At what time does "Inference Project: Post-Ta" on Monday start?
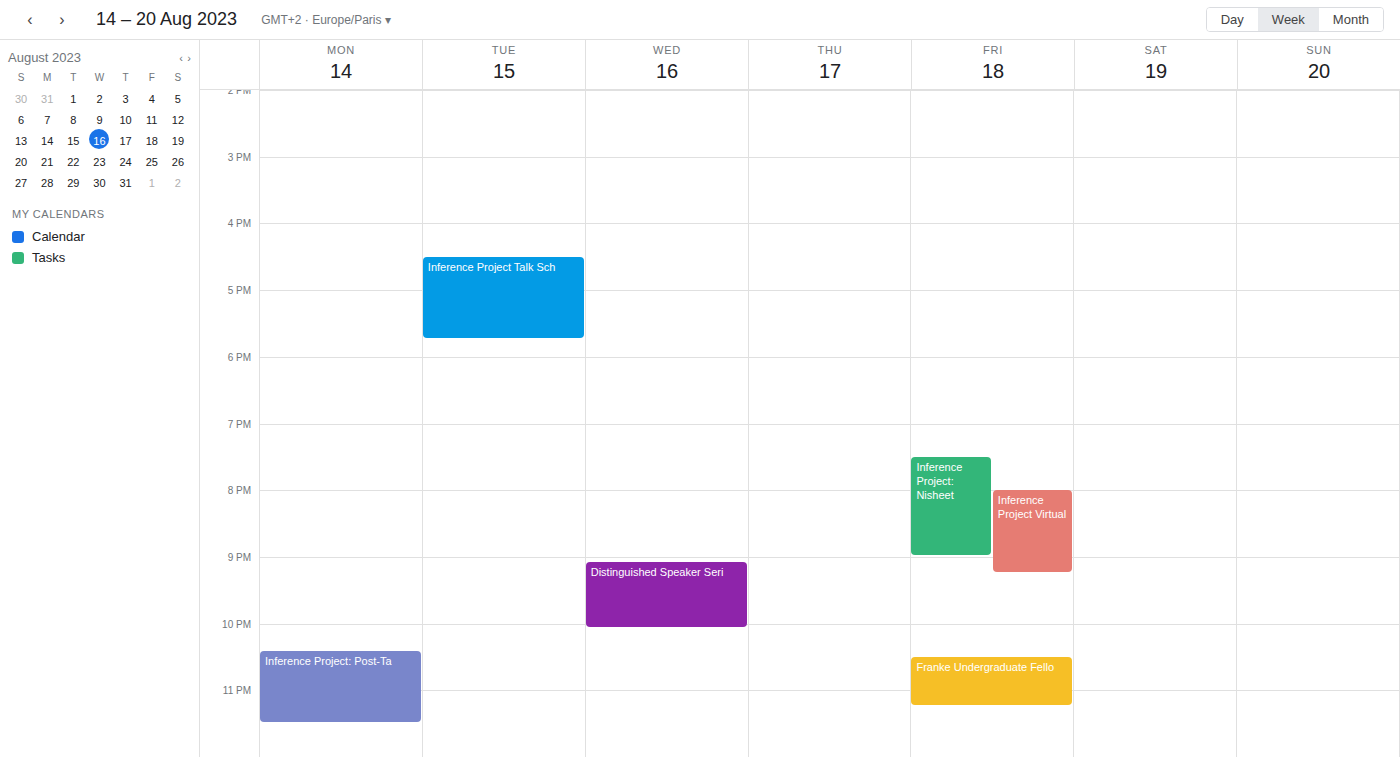
10:25 PM